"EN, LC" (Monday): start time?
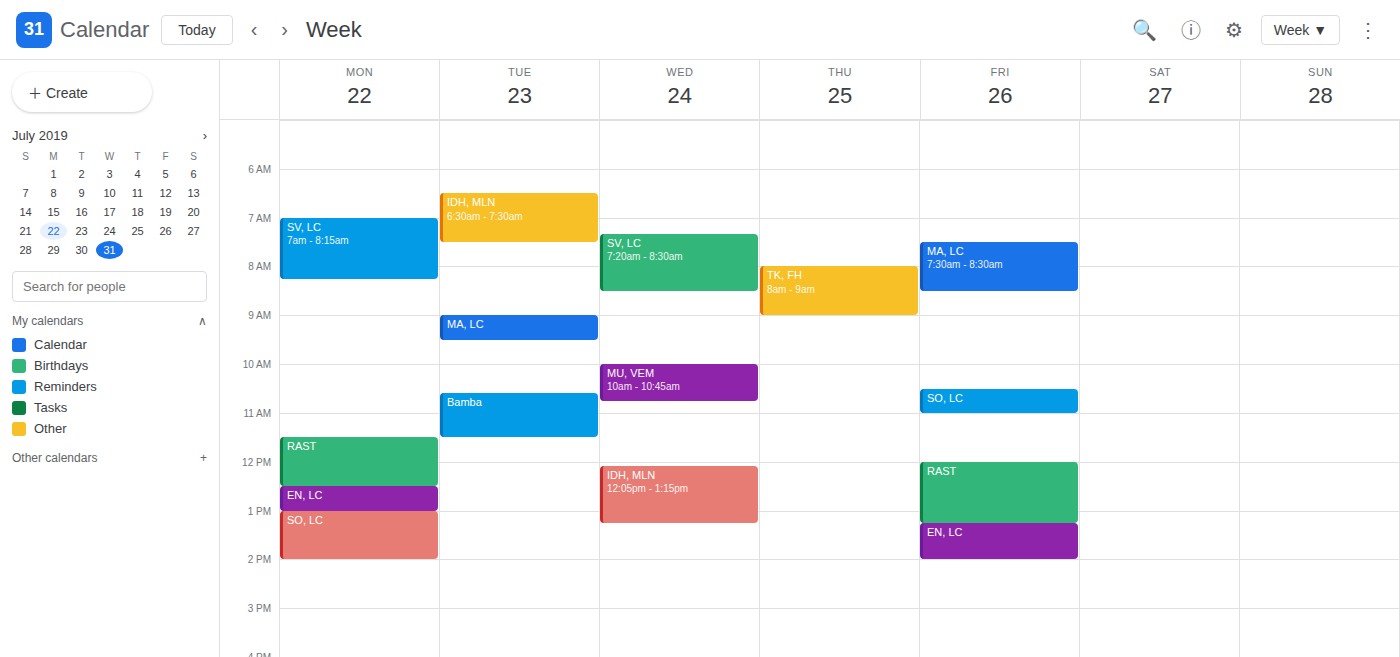
12:30 PM